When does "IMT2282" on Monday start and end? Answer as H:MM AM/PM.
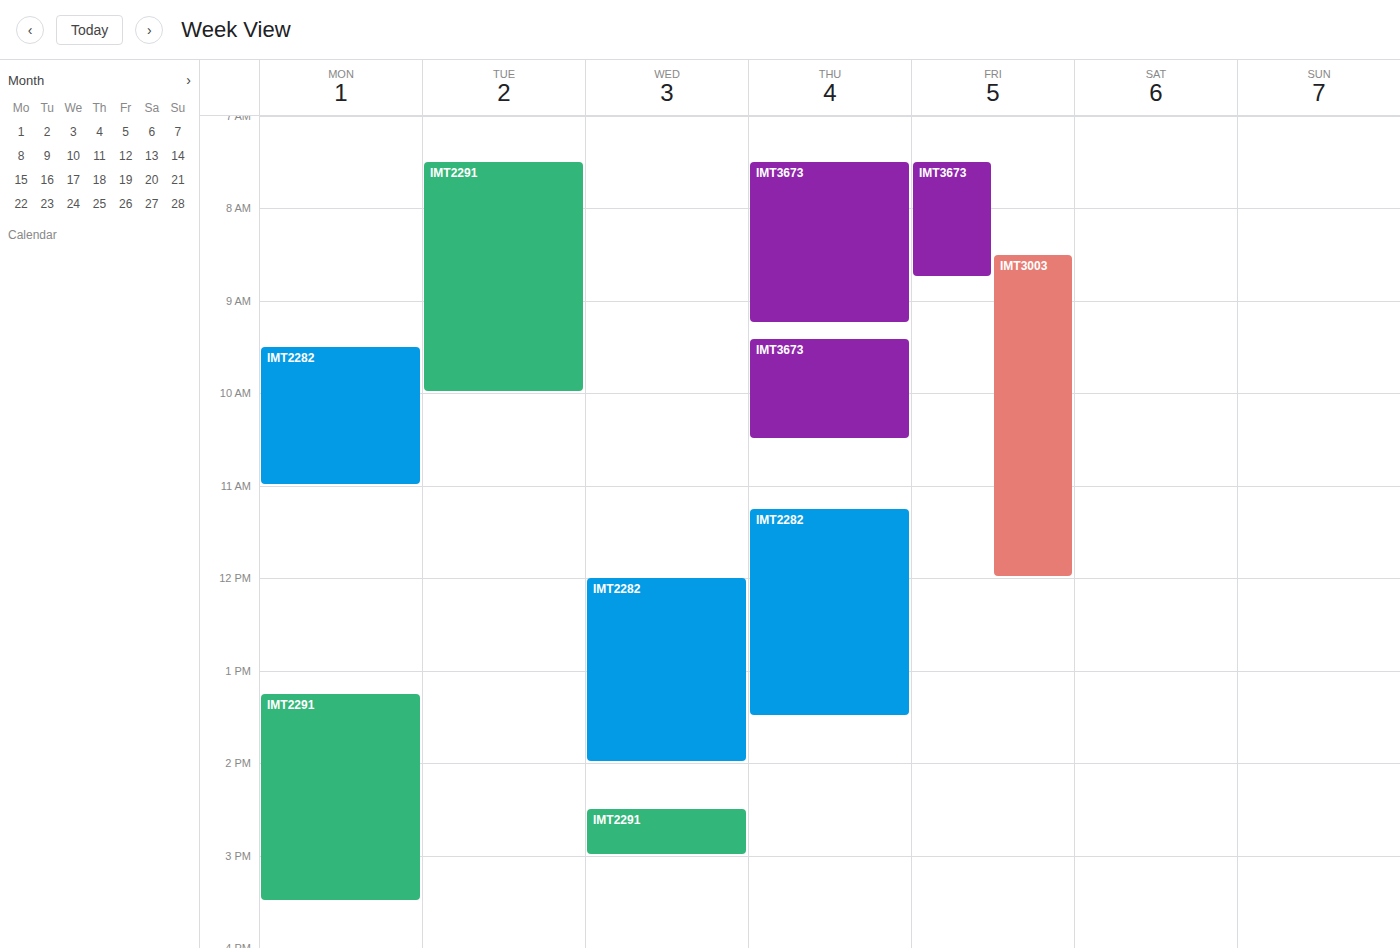
9:30 AM to 11:00 AM